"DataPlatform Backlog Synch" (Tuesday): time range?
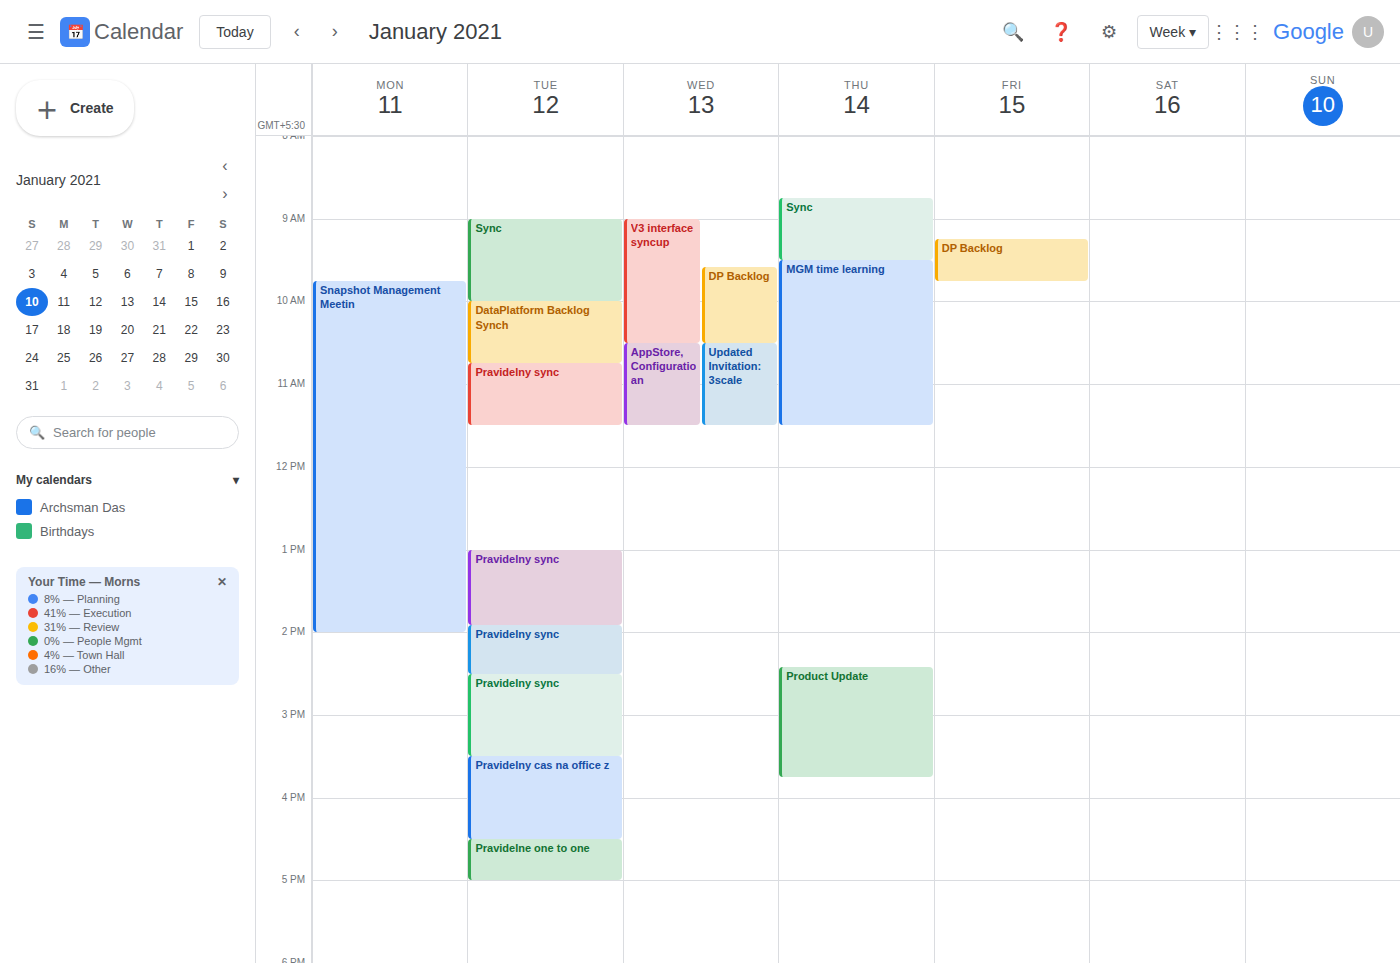
10:00 AM to 10:45 AM